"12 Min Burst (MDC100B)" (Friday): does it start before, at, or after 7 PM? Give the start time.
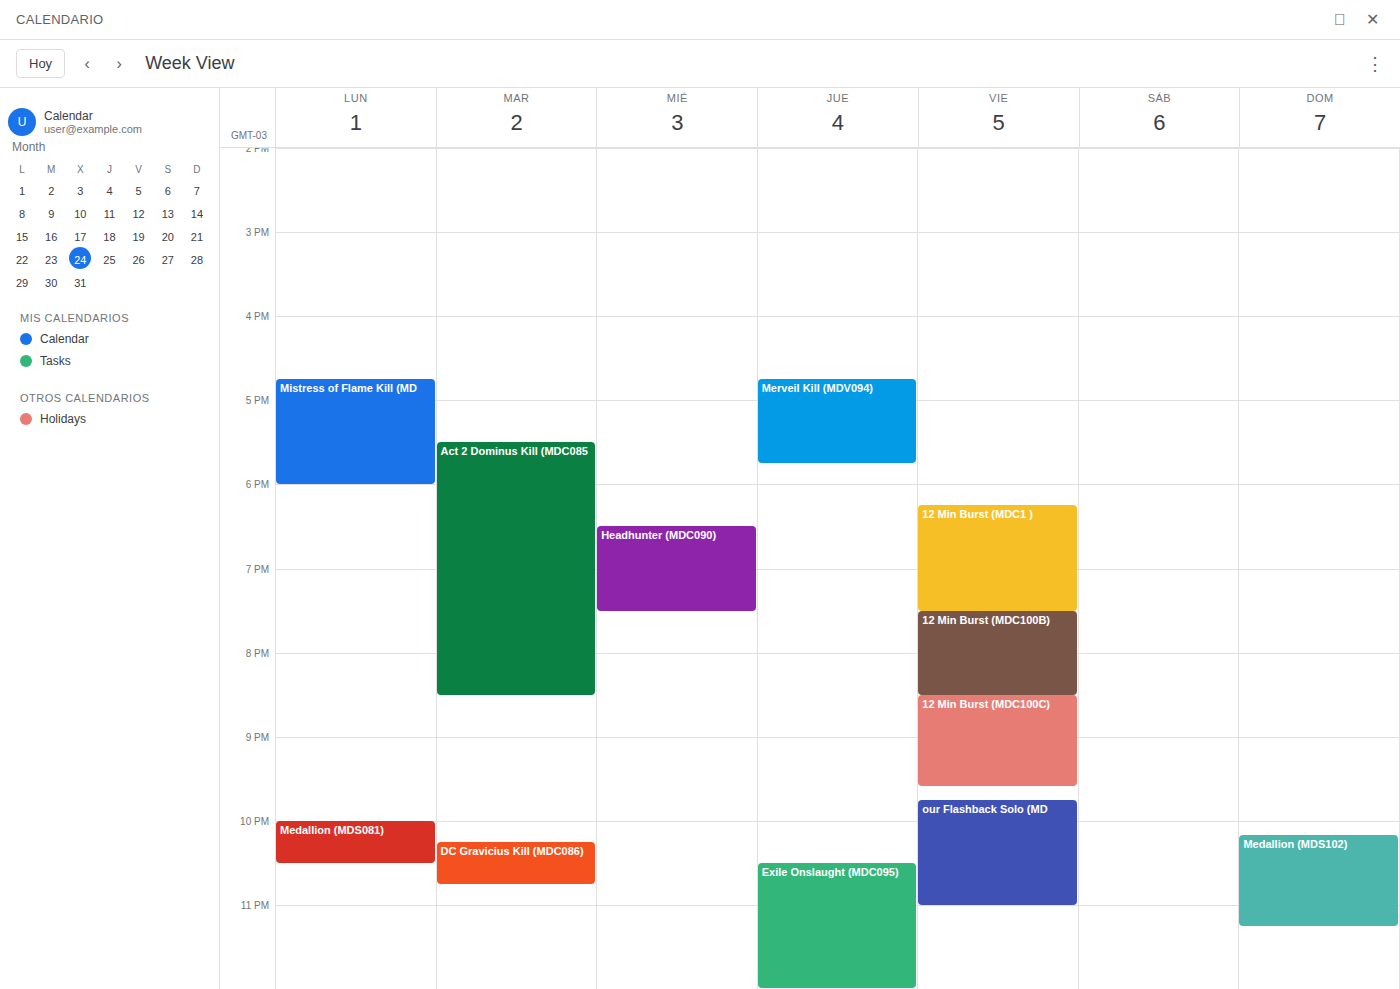
7:30 PM -- after 7 PM, 30 minutes below the 7 PM line.